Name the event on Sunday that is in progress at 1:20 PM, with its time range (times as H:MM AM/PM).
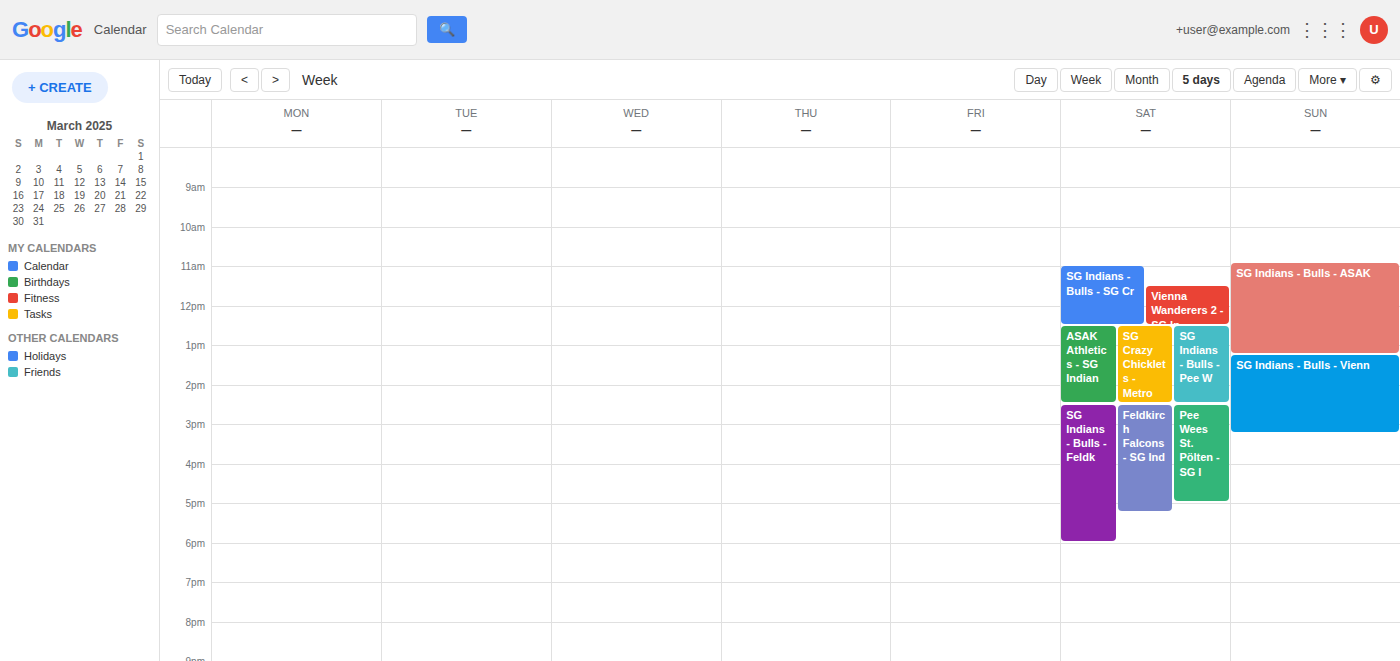
"SG Indians - Bulls - Vienn", 1:15 PM to 3:15 PM